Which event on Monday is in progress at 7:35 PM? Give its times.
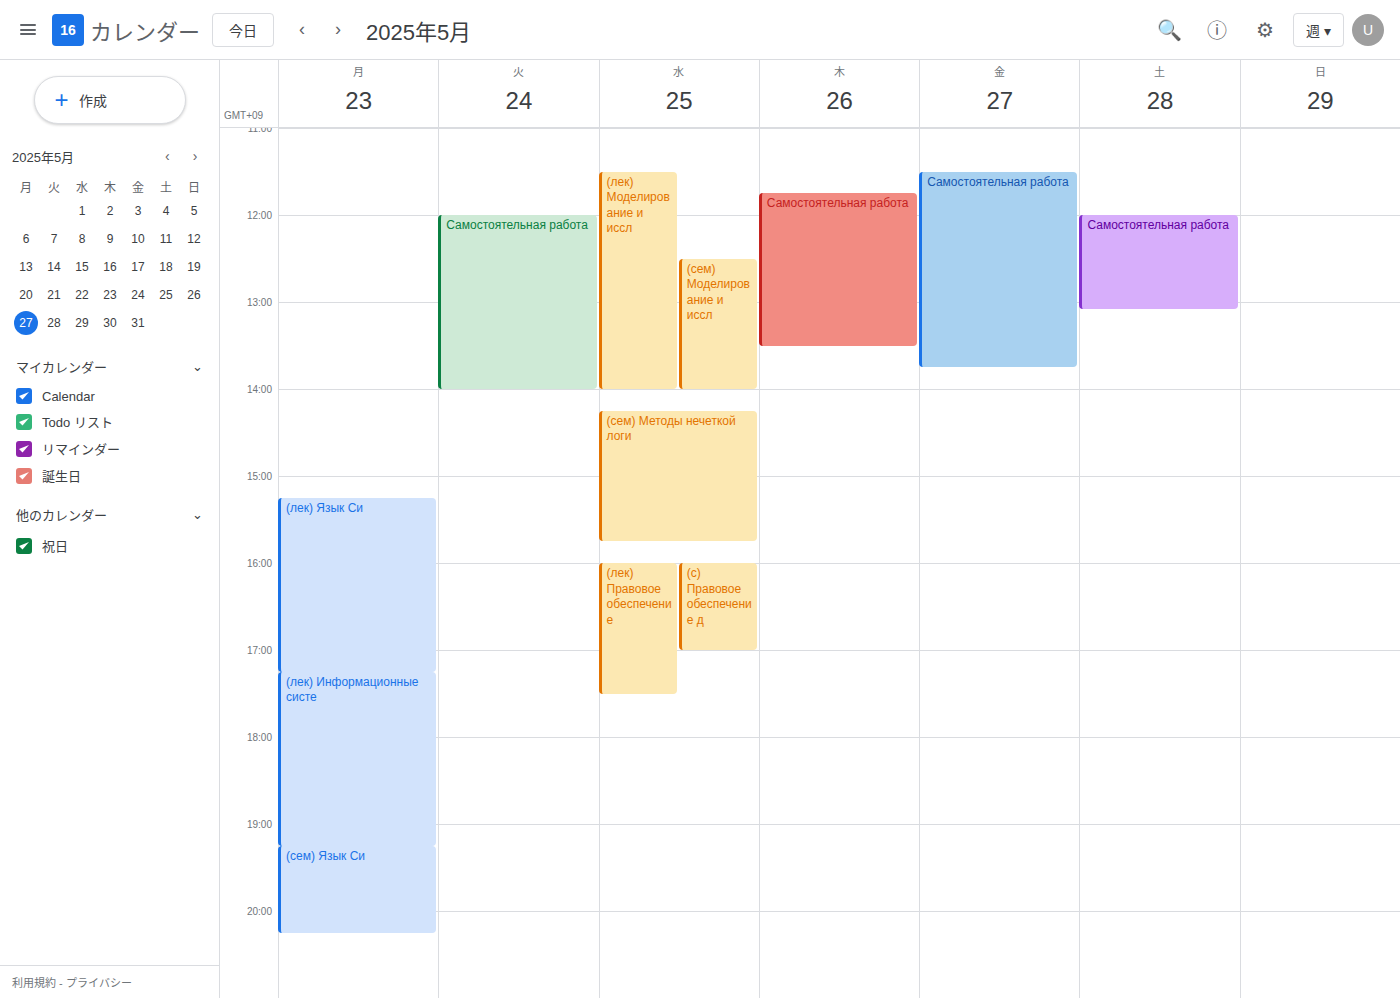
"(сем) Язык Си", 7:15 PM to 8:15 PM